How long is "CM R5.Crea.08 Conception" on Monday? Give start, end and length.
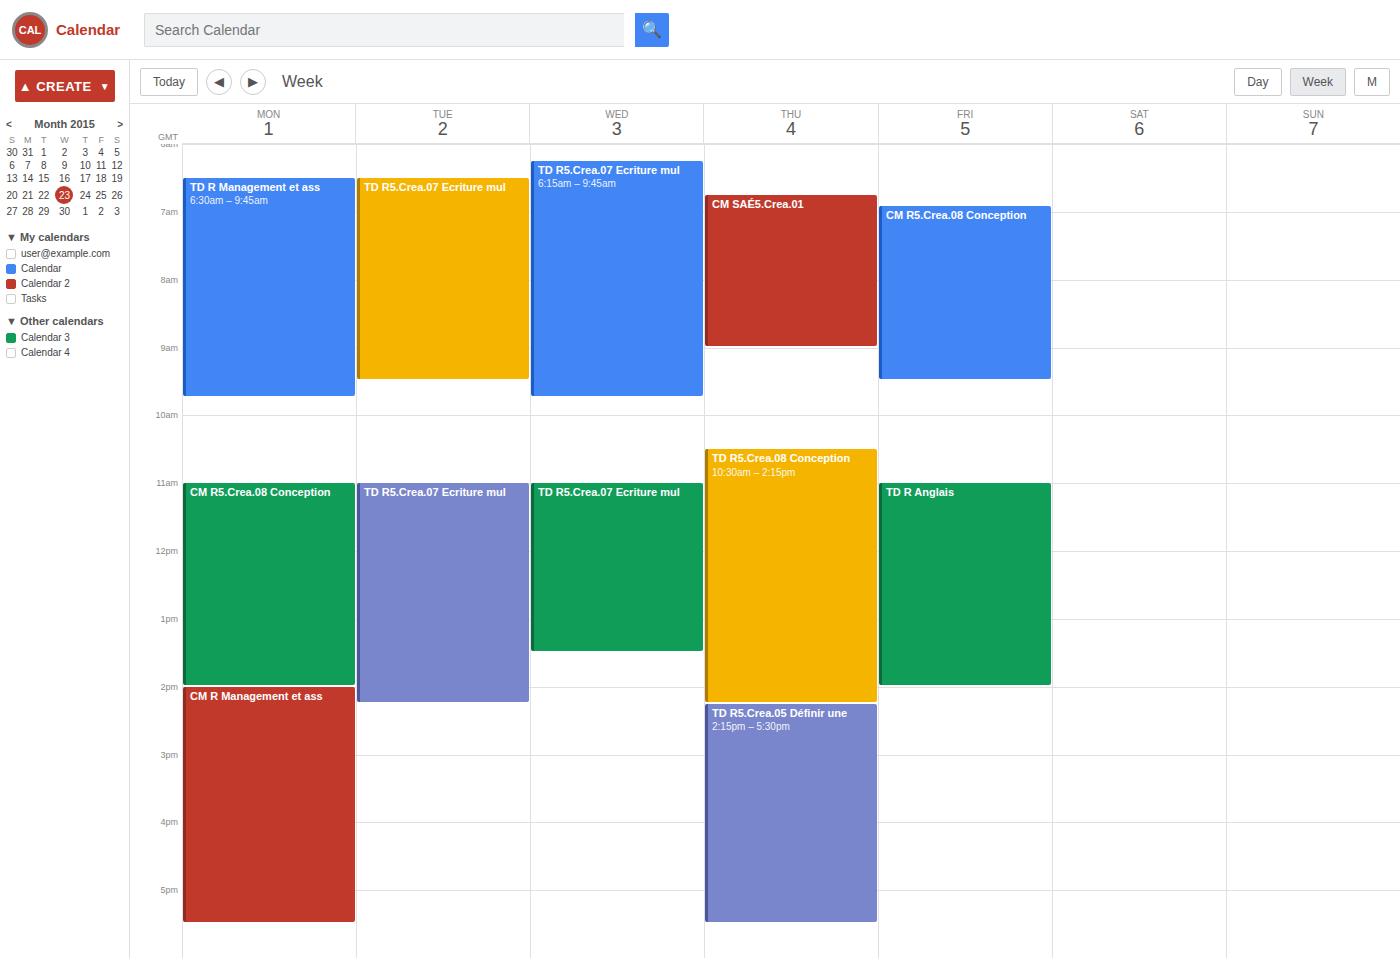
11:00 AM to 2:00 PM, 3 hours